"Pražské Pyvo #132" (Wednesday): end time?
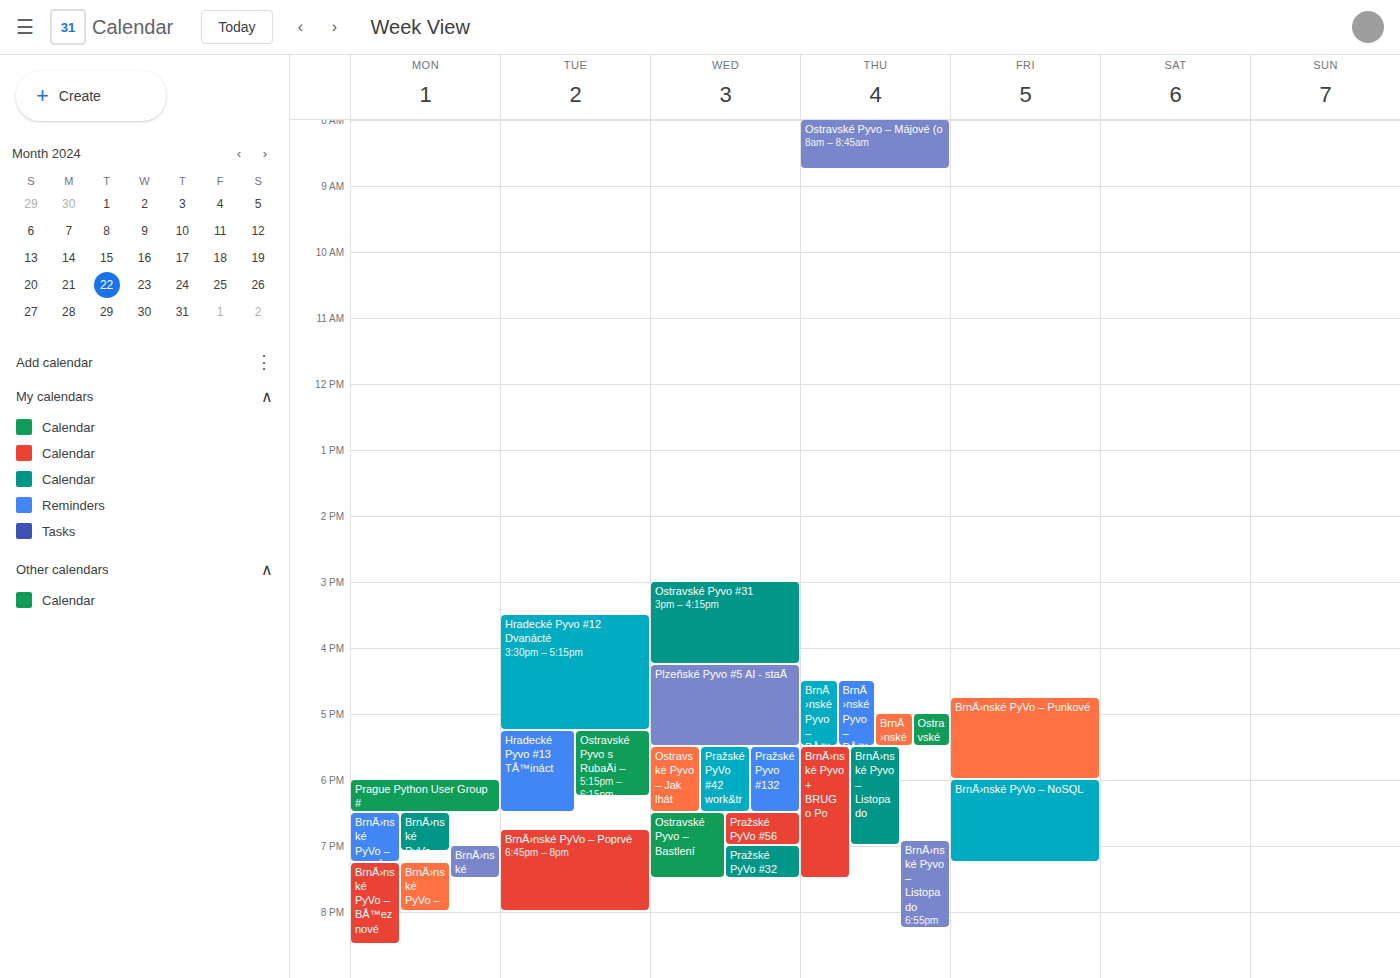
6:30 PM